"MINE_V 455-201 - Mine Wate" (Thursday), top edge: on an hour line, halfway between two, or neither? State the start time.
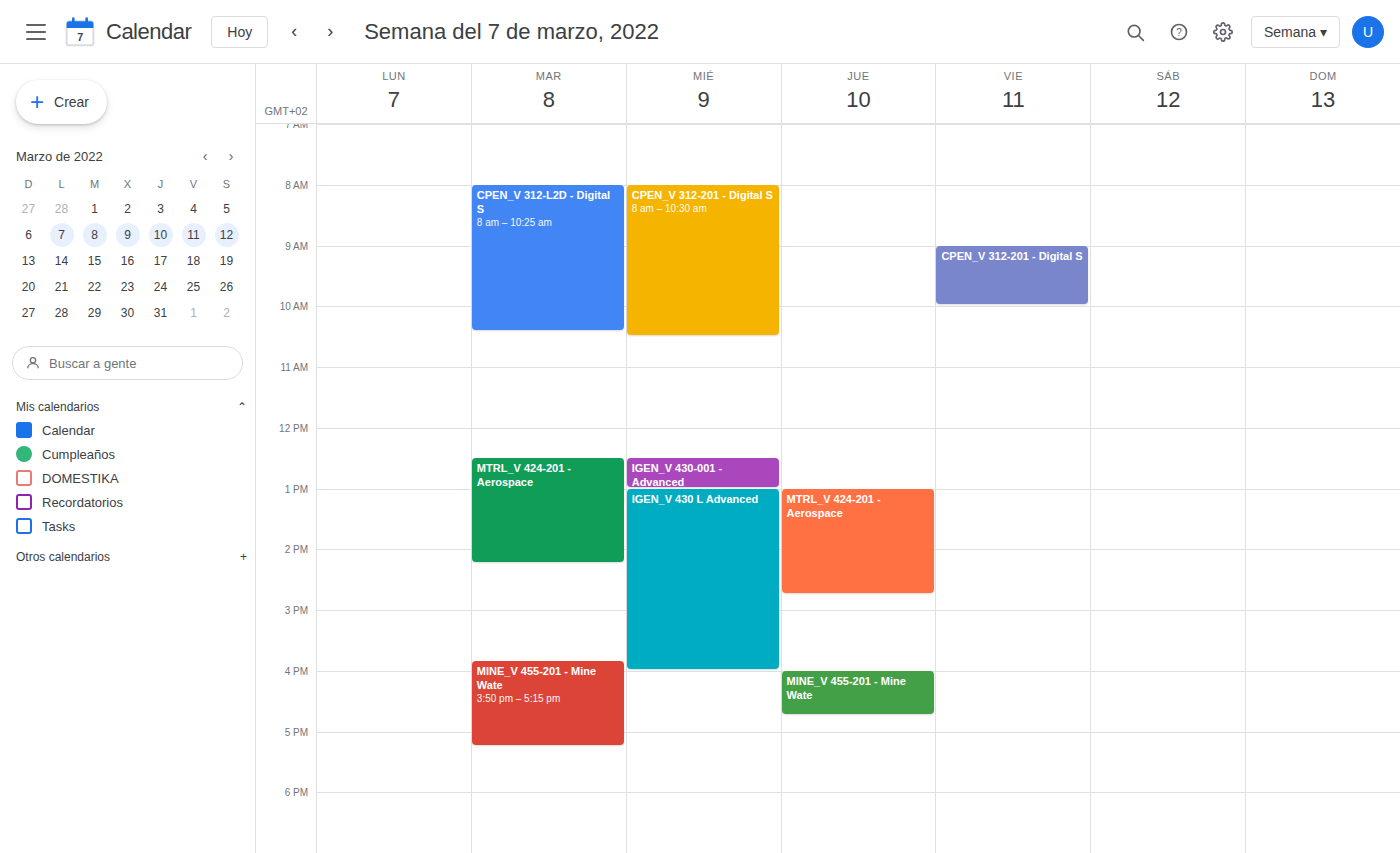
16:00 -- exactly on the 16:00 line.